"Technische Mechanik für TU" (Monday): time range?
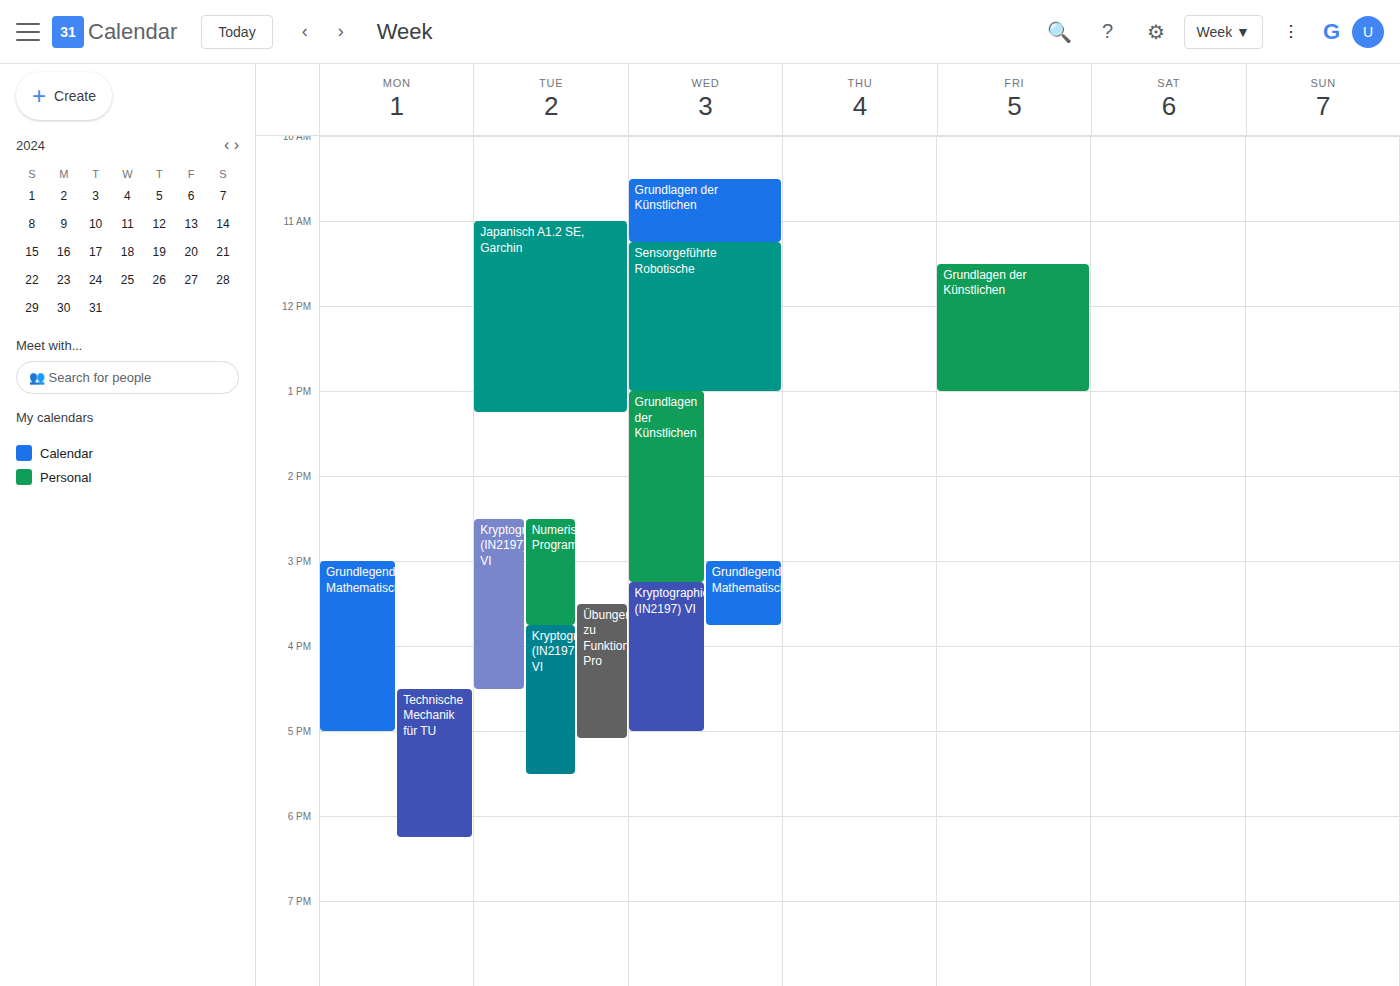
4:30 PM to 6:15 PM